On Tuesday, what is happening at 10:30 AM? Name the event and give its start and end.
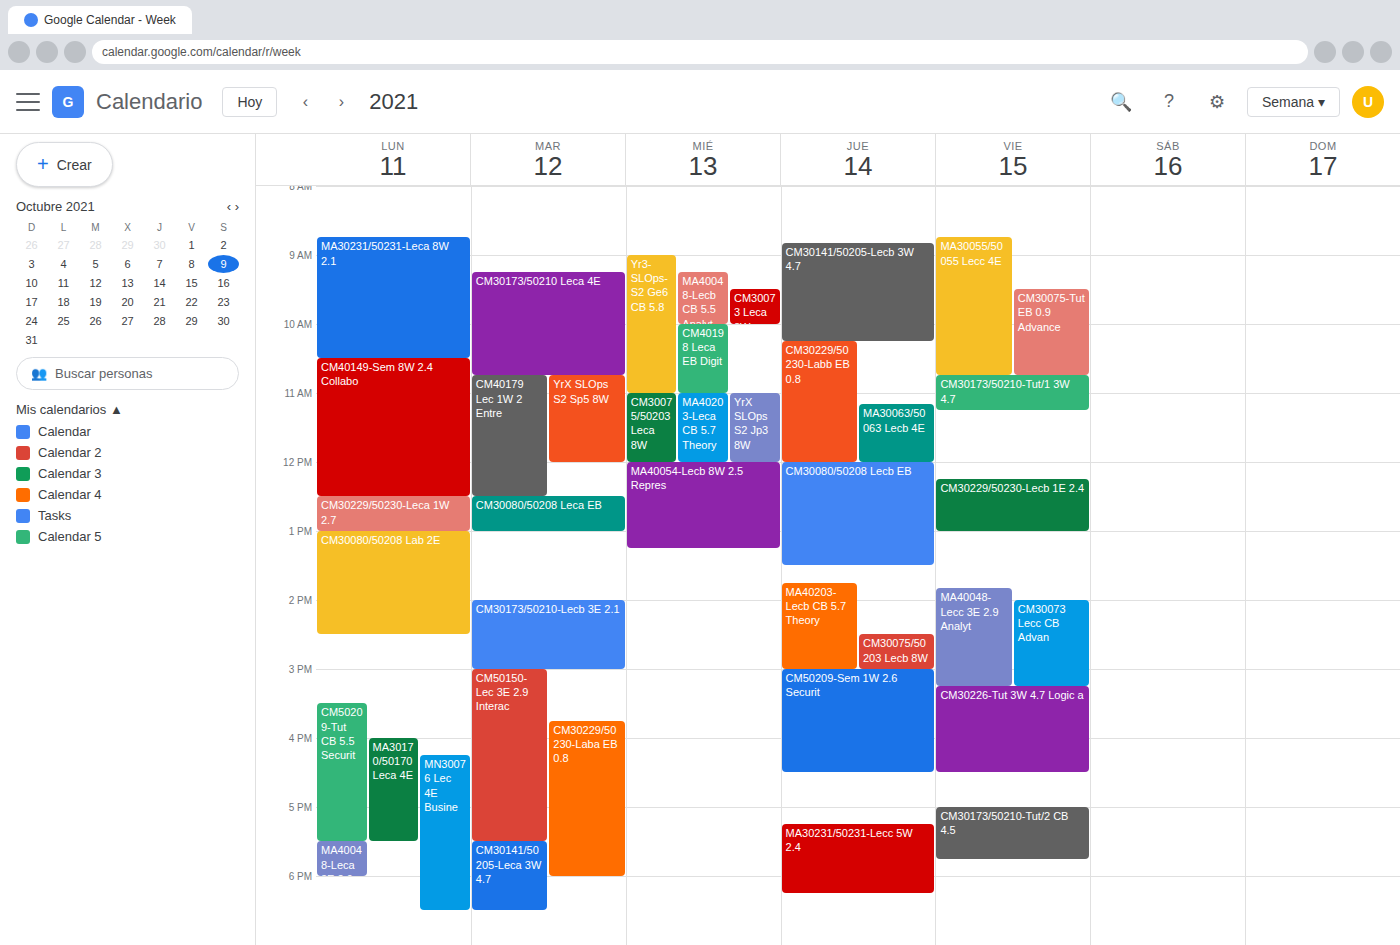
"CM30173/50210 Leca 4E", 9:15 AM to 10:45 AM